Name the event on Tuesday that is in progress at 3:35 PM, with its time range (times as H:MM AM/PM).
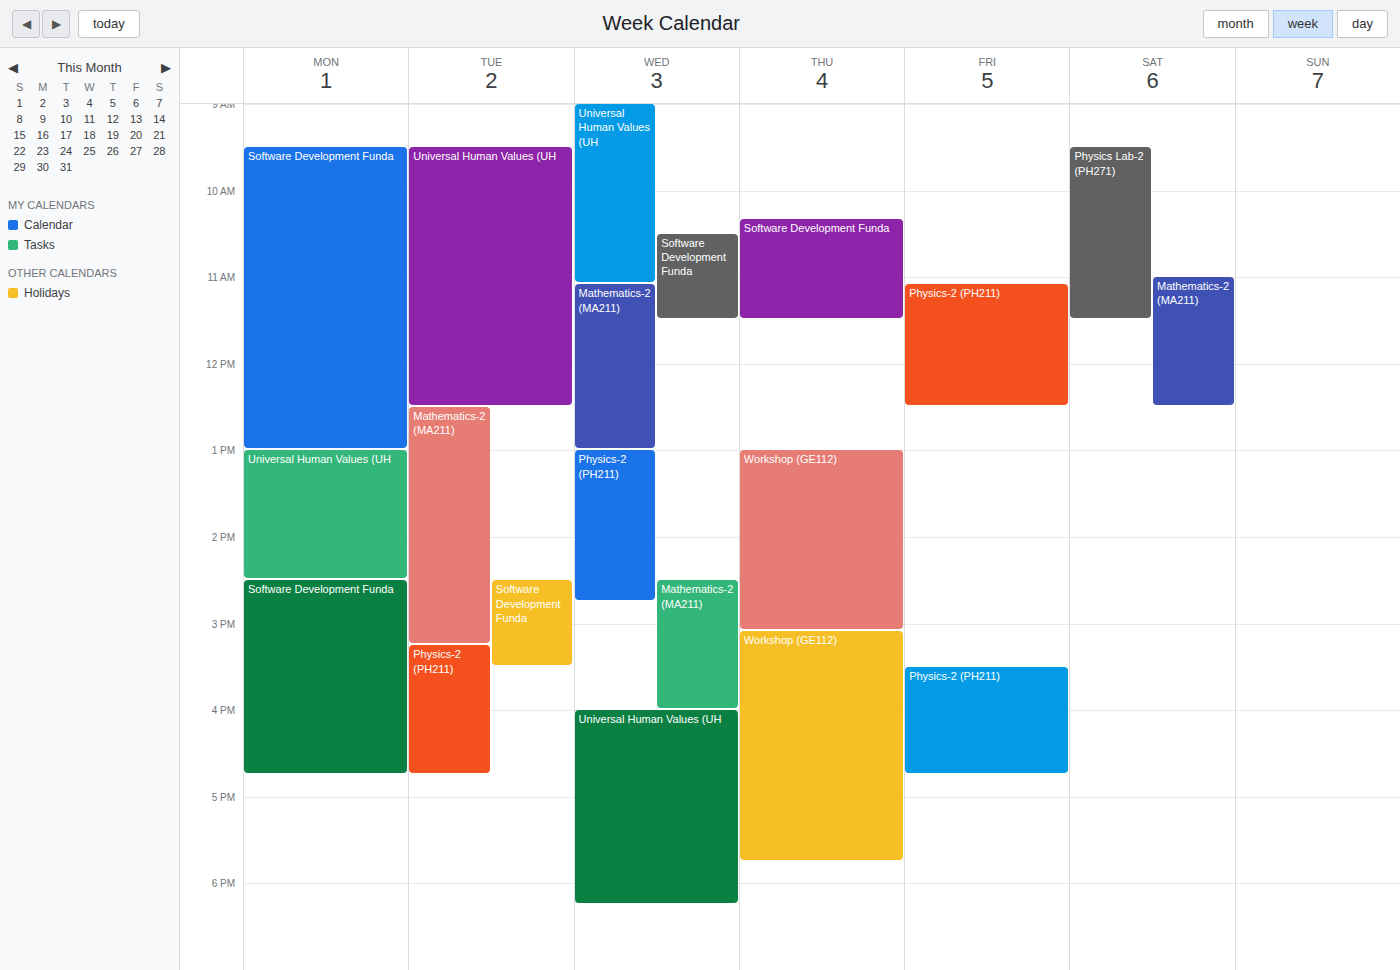
"Physics-2 (PH211)", 3:15 PM to 4:45 PM